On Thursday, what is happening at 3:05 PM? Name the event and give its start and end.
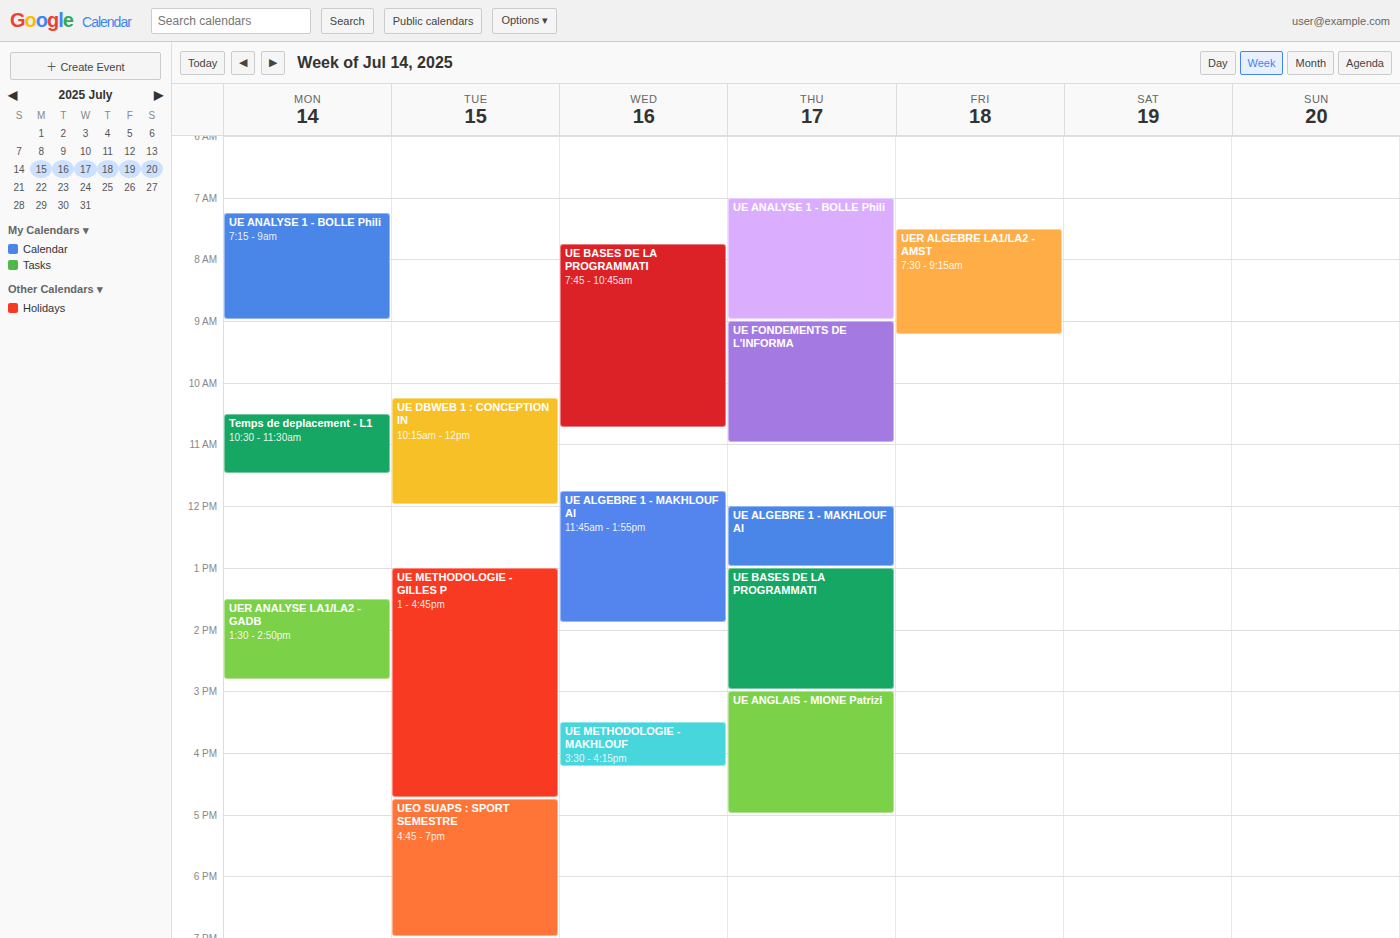
"UE ANGLAIS - MIONE Patrizi", 3:00 PM to 5:00 PM